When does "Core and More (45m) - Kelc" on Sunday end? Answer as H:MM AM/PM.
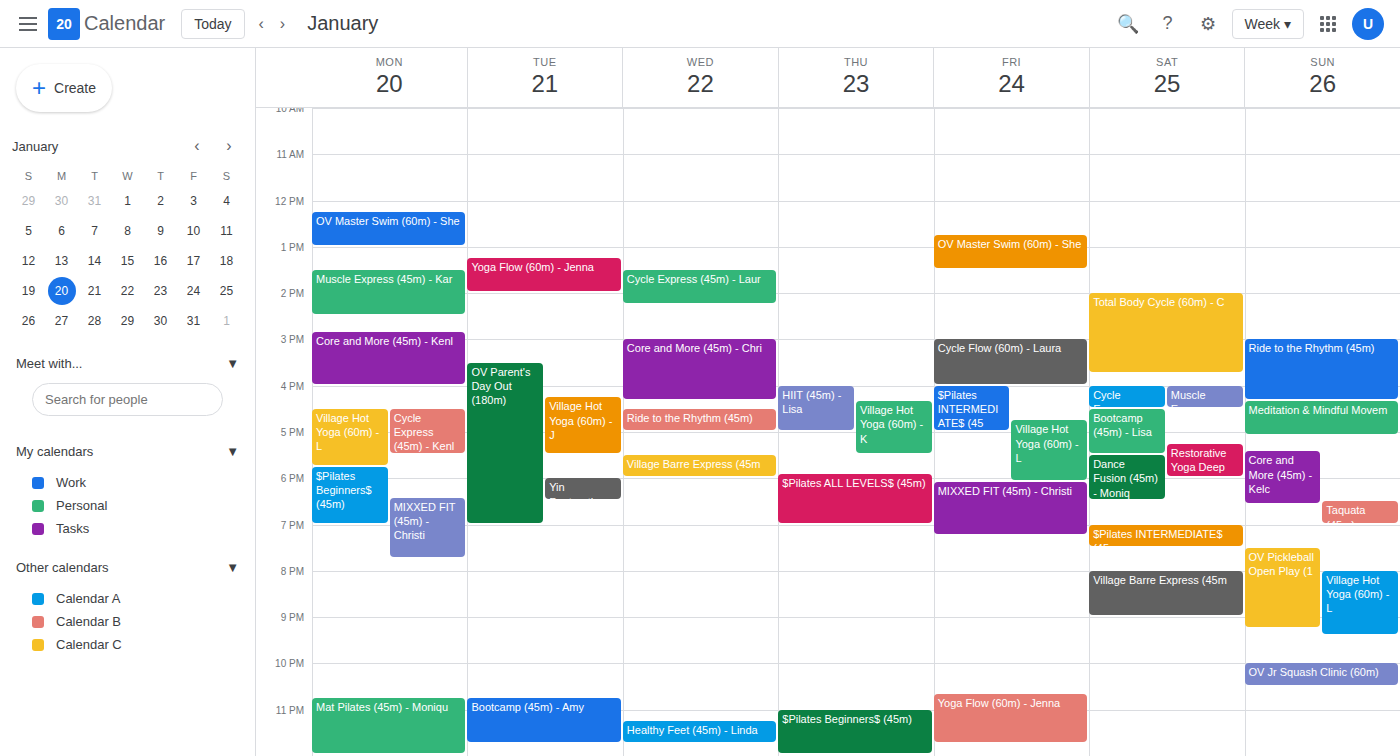
6:35 PM